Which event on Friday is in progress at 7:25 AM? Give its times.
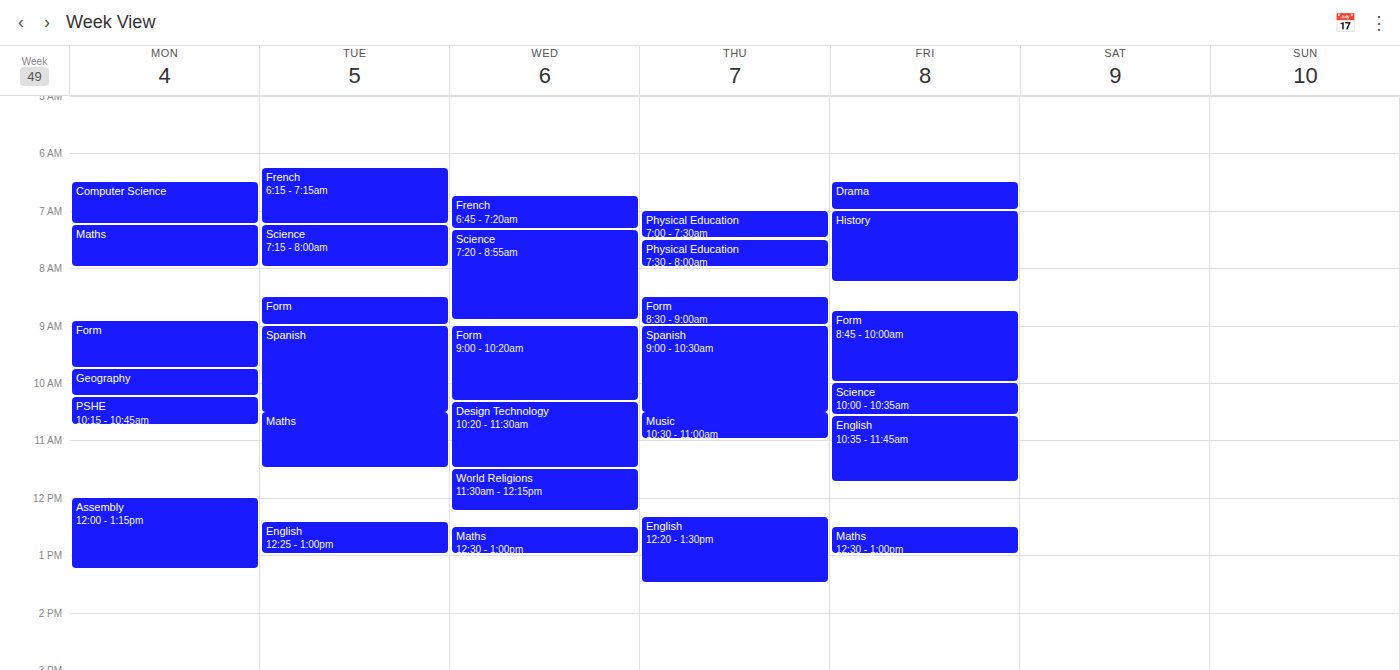
"History", 7:00 AM to 8:15 AM